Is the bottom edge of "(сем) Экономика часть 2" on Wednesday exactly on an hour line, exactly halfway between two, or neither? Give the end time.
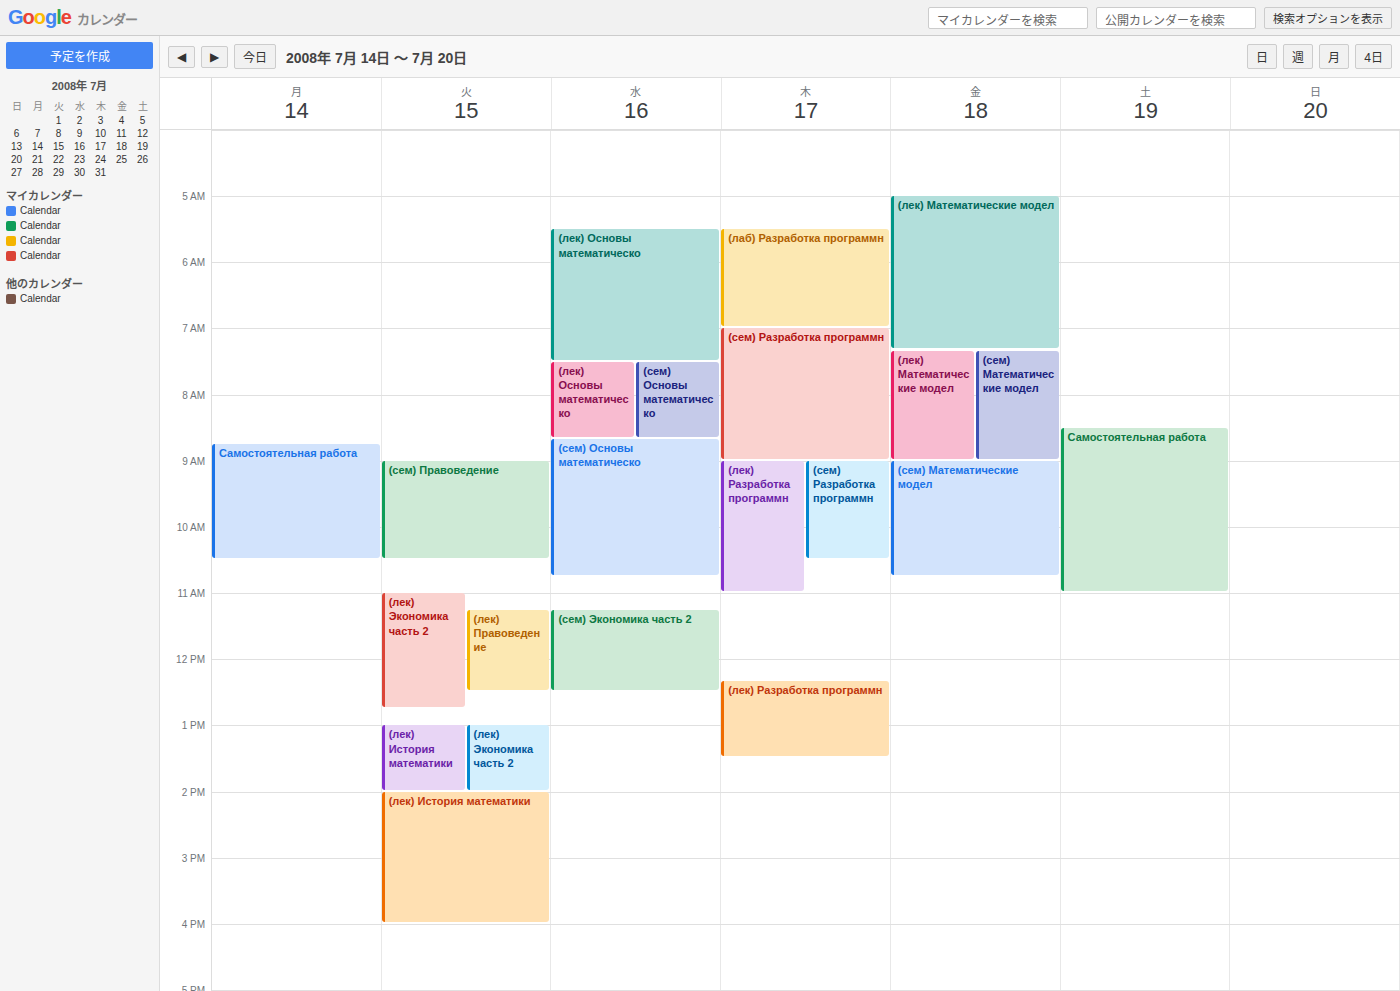
12:30 PM -- halfway between the 12 PM and 1 PM lines.